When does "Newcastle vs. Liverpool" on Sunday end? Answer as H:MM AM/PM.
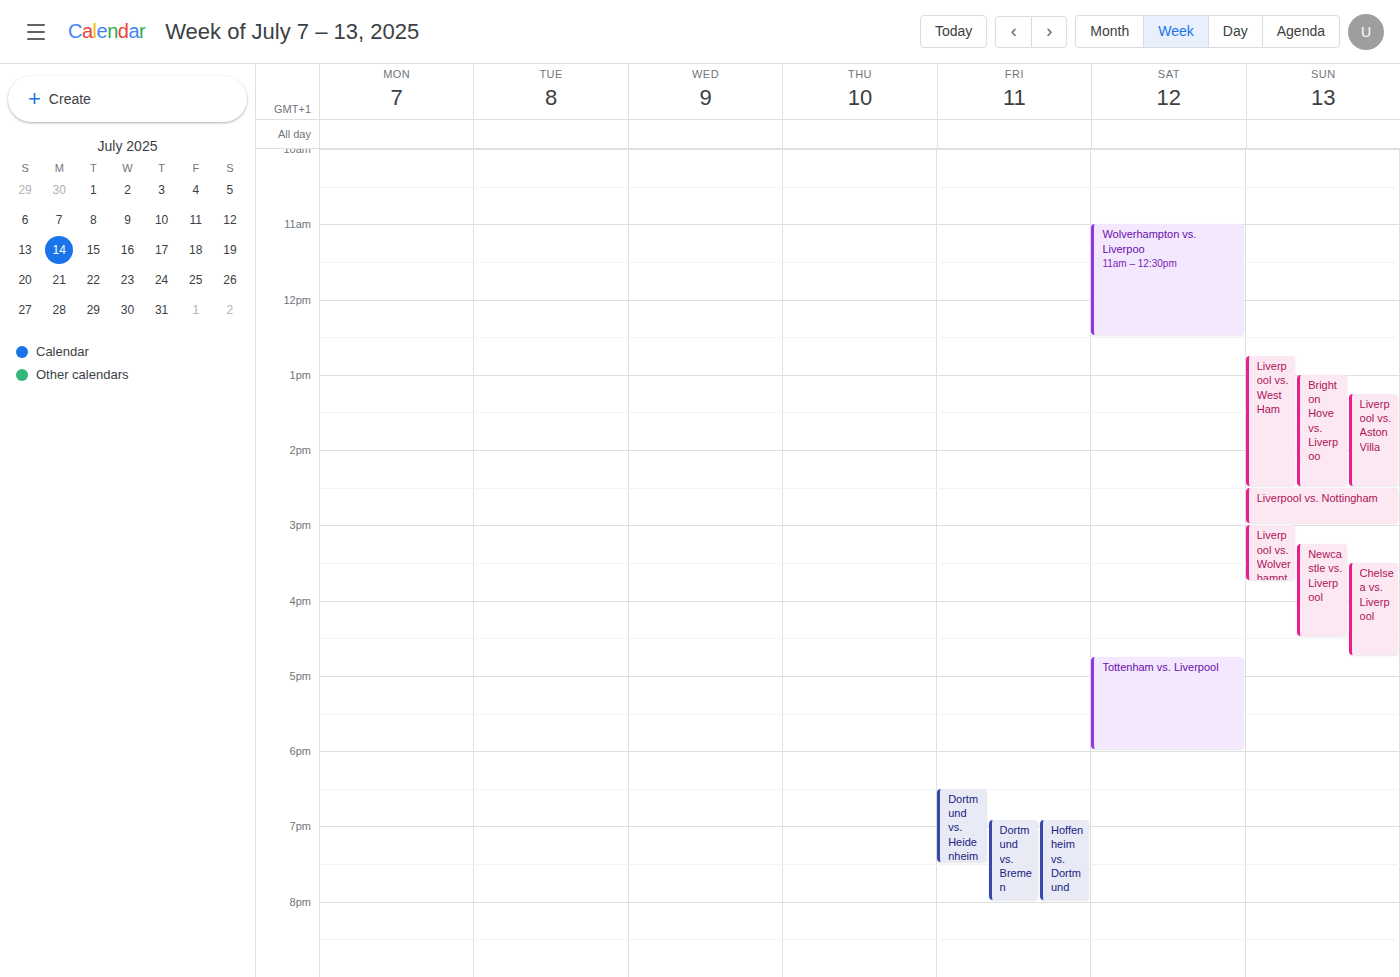
4:30 PM